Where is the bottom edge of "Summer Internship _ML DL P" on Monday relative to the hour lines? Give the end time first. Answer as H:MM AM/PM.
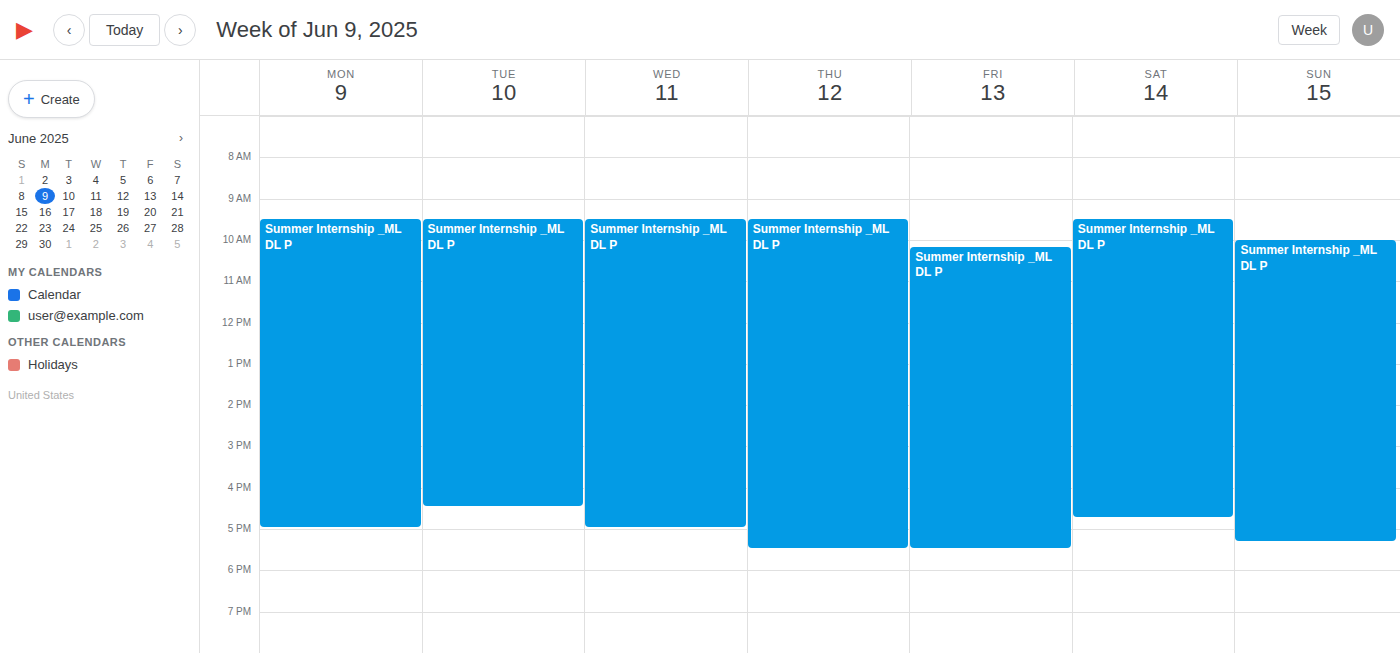
5:00 PM -- exactly on the 5 PM line.